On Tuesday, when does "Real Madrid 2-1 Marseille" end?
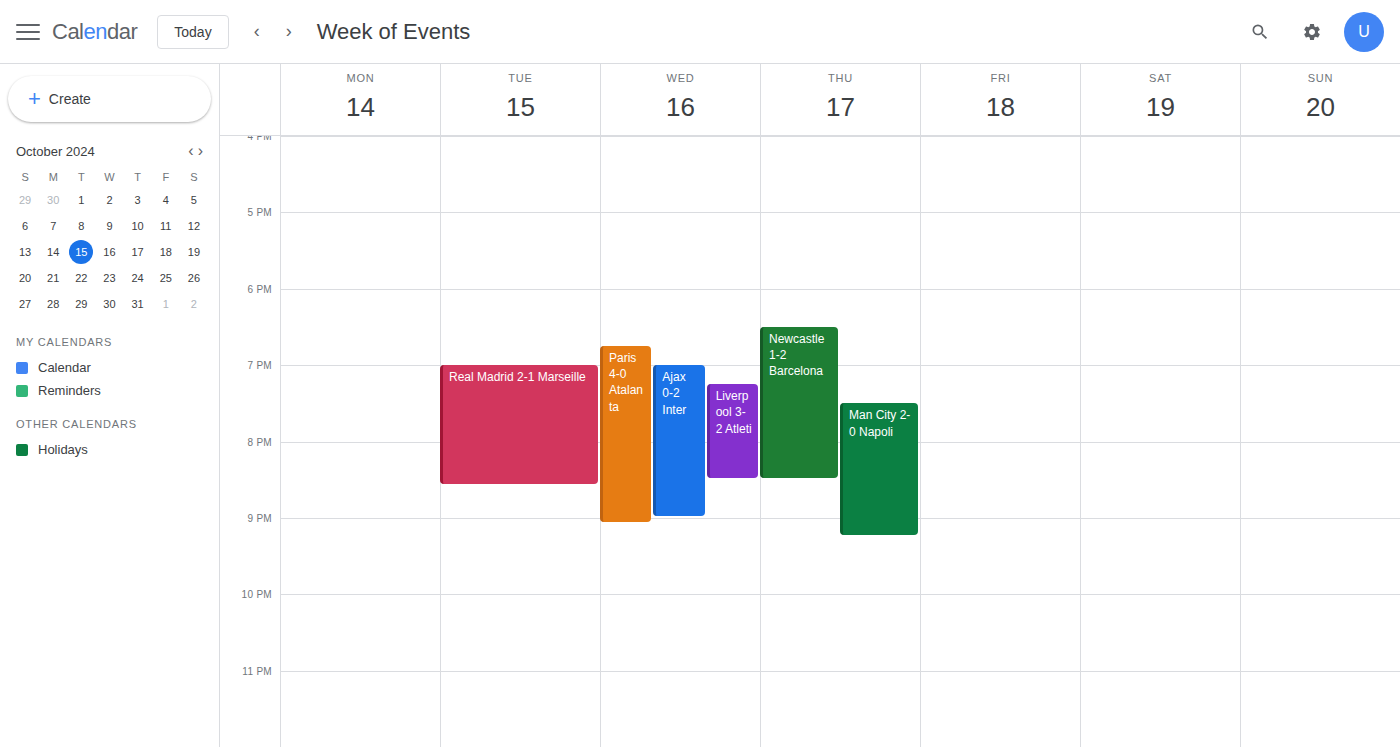
8:35 PM